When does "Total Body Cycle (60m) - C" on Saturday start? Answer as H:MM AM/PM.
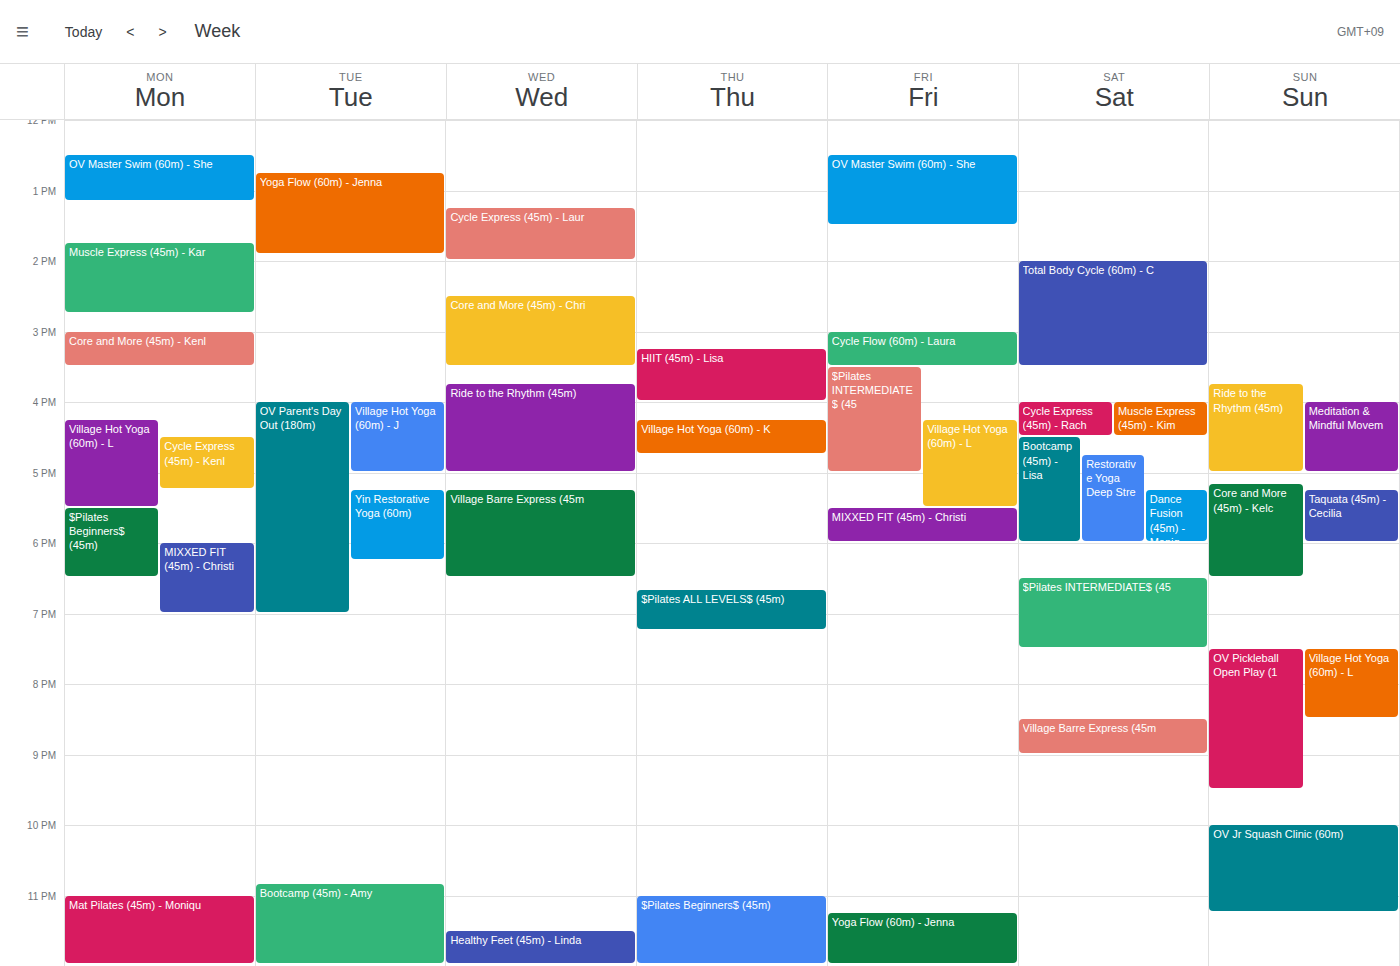
2:00 PM